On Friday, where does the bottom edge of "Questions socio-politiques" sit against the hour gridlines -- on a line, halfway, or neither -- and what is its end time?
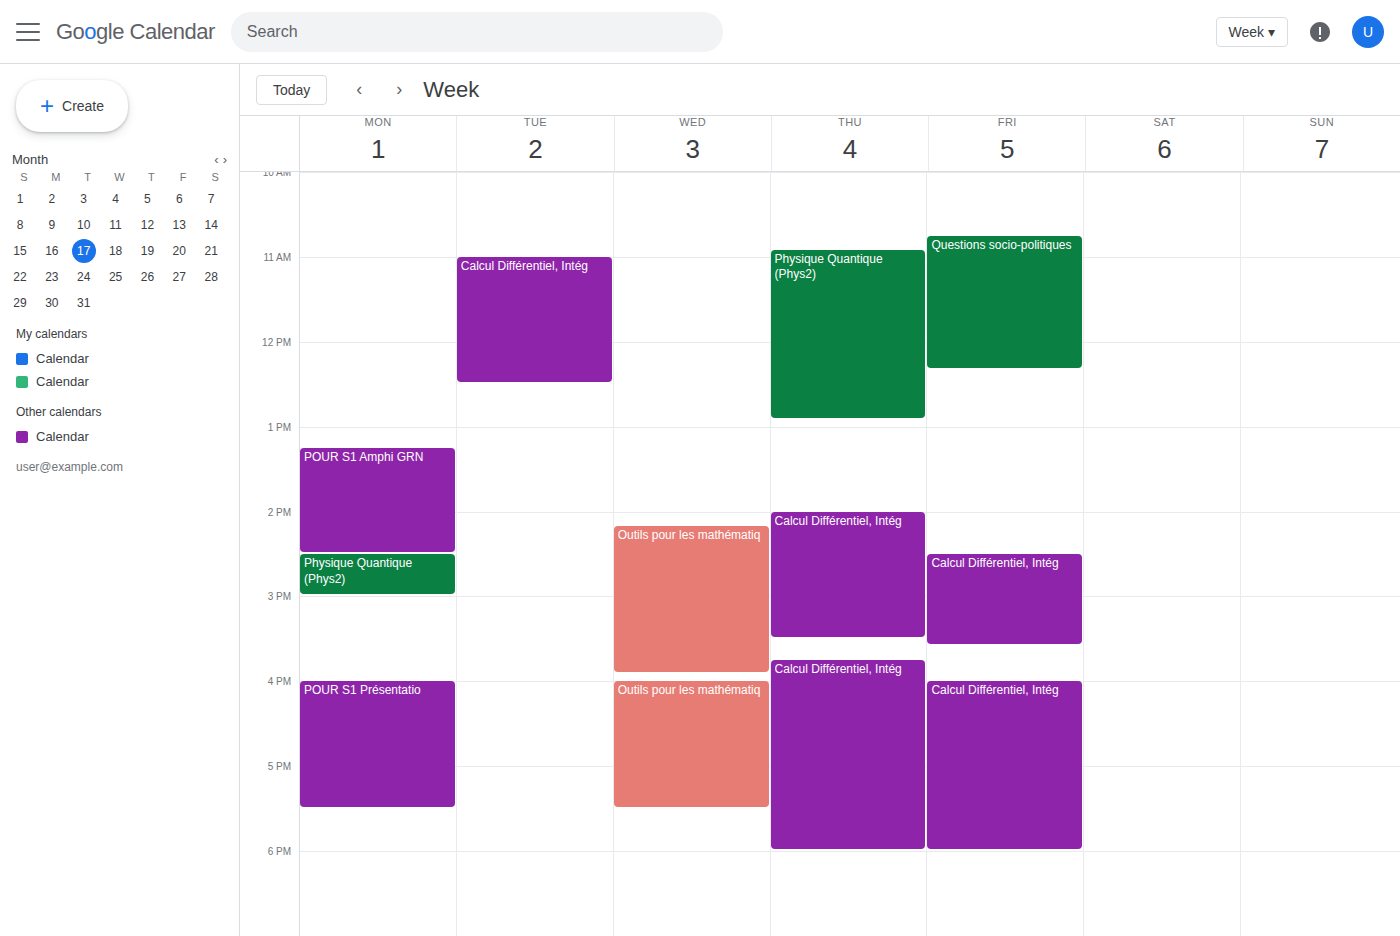
12:20 PM -- neither: 20 minutes below the 12 PM line and 40 minutes above the 1 PM line.